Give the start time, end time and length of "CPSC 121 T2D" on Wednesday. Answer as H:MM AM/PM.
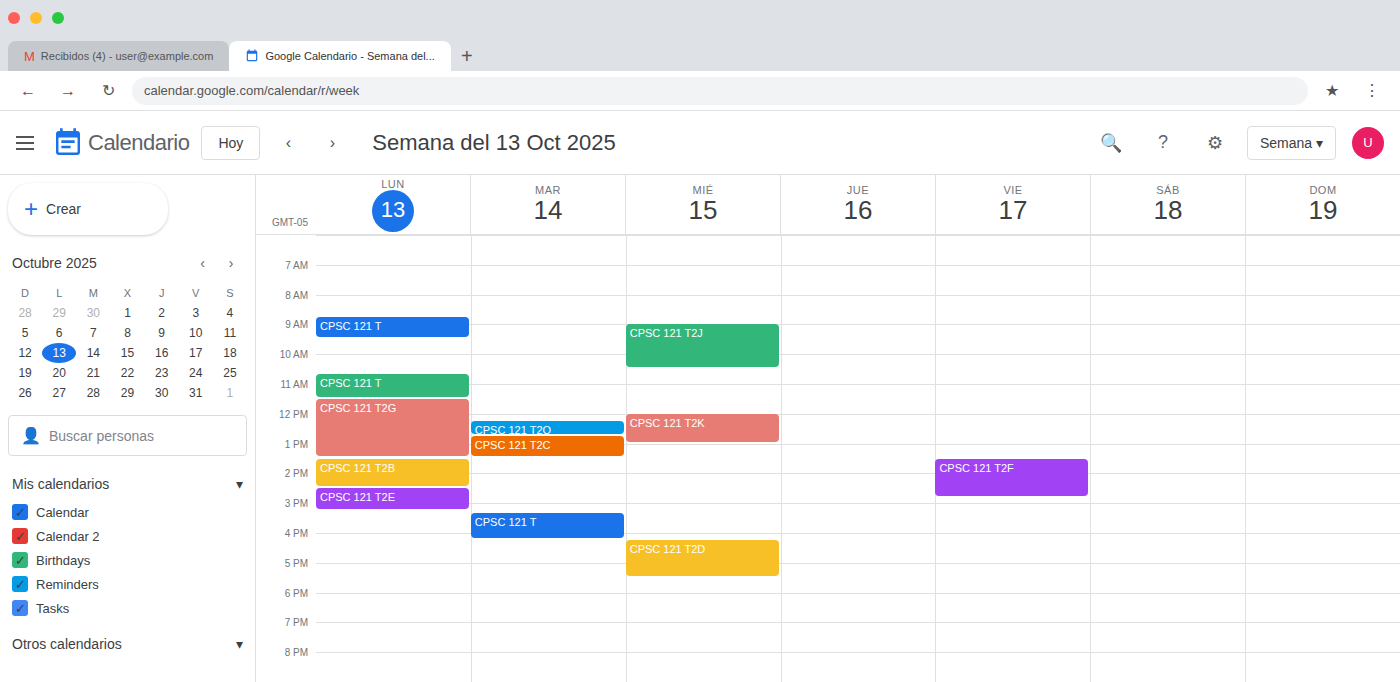
4:15 PM to 5:30 PM, 1 hour 15 minutes